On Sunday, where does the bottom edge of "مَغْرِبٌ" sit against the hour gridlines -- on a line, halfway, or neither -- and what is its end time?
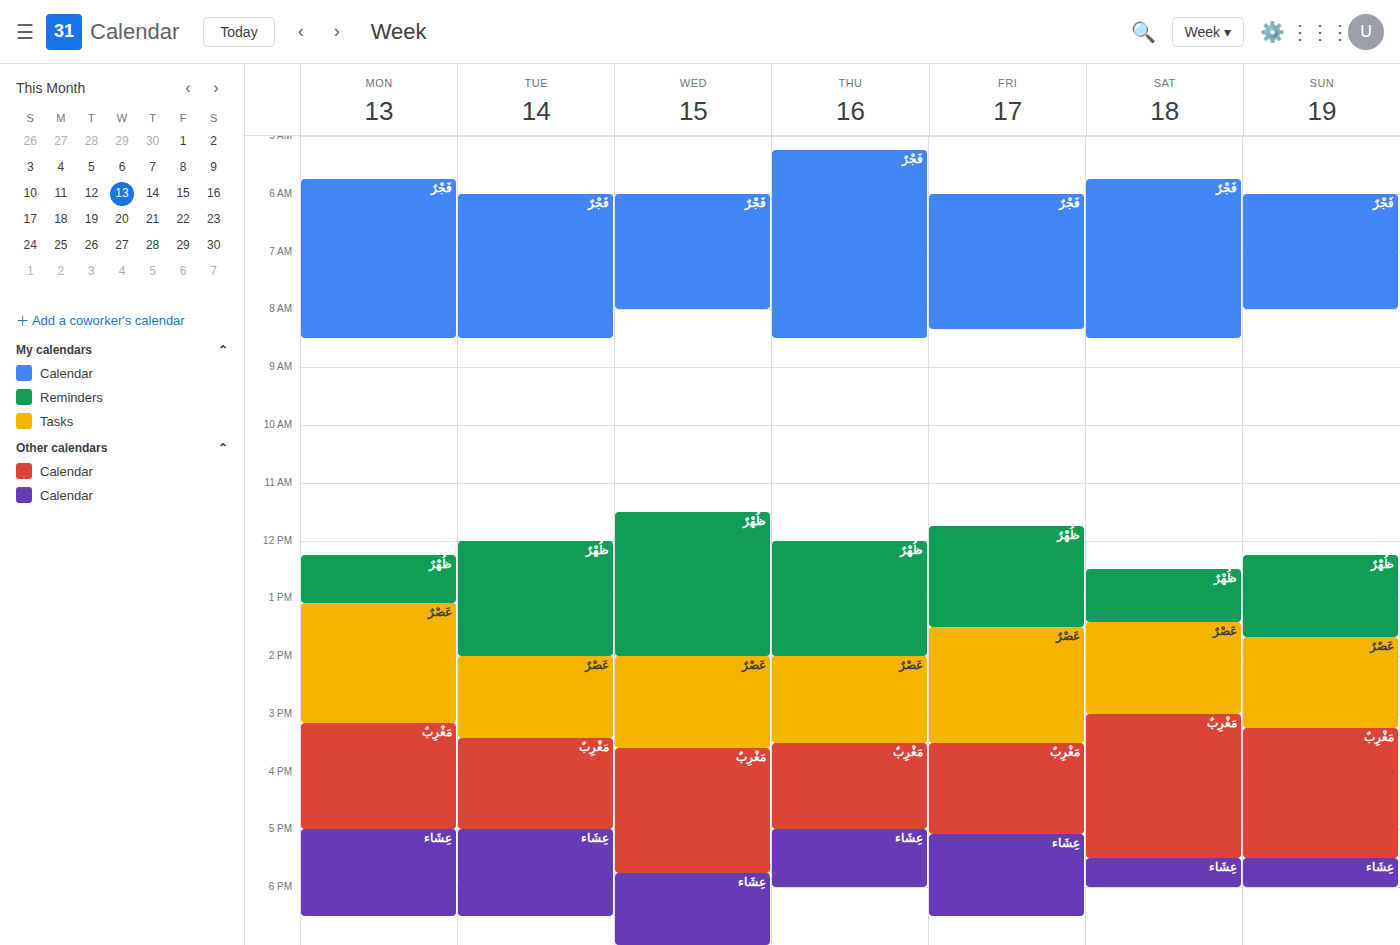
5:30 PM -- halfway between the 5 PM and 6 PM lines.